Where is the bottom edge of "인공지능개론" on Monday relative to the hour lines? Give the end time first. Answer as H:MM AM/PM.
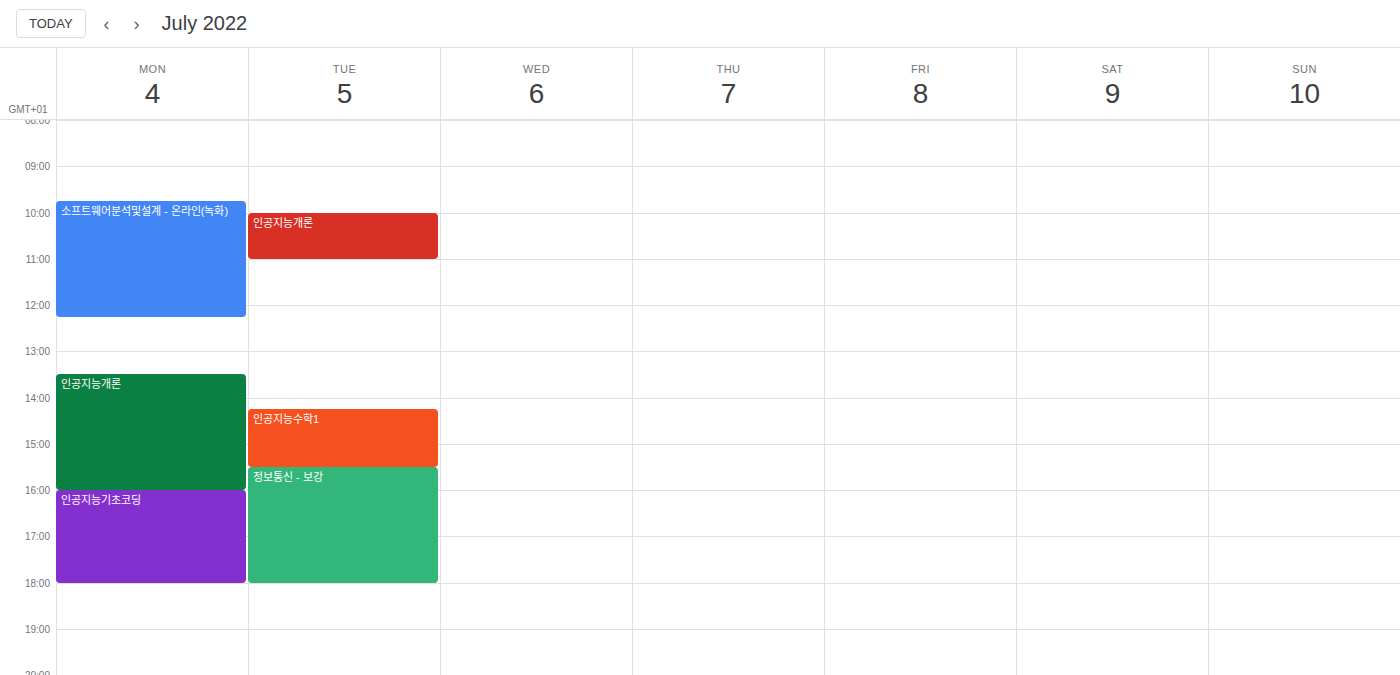
4:00 PM -- exactly on the 4 PM line.